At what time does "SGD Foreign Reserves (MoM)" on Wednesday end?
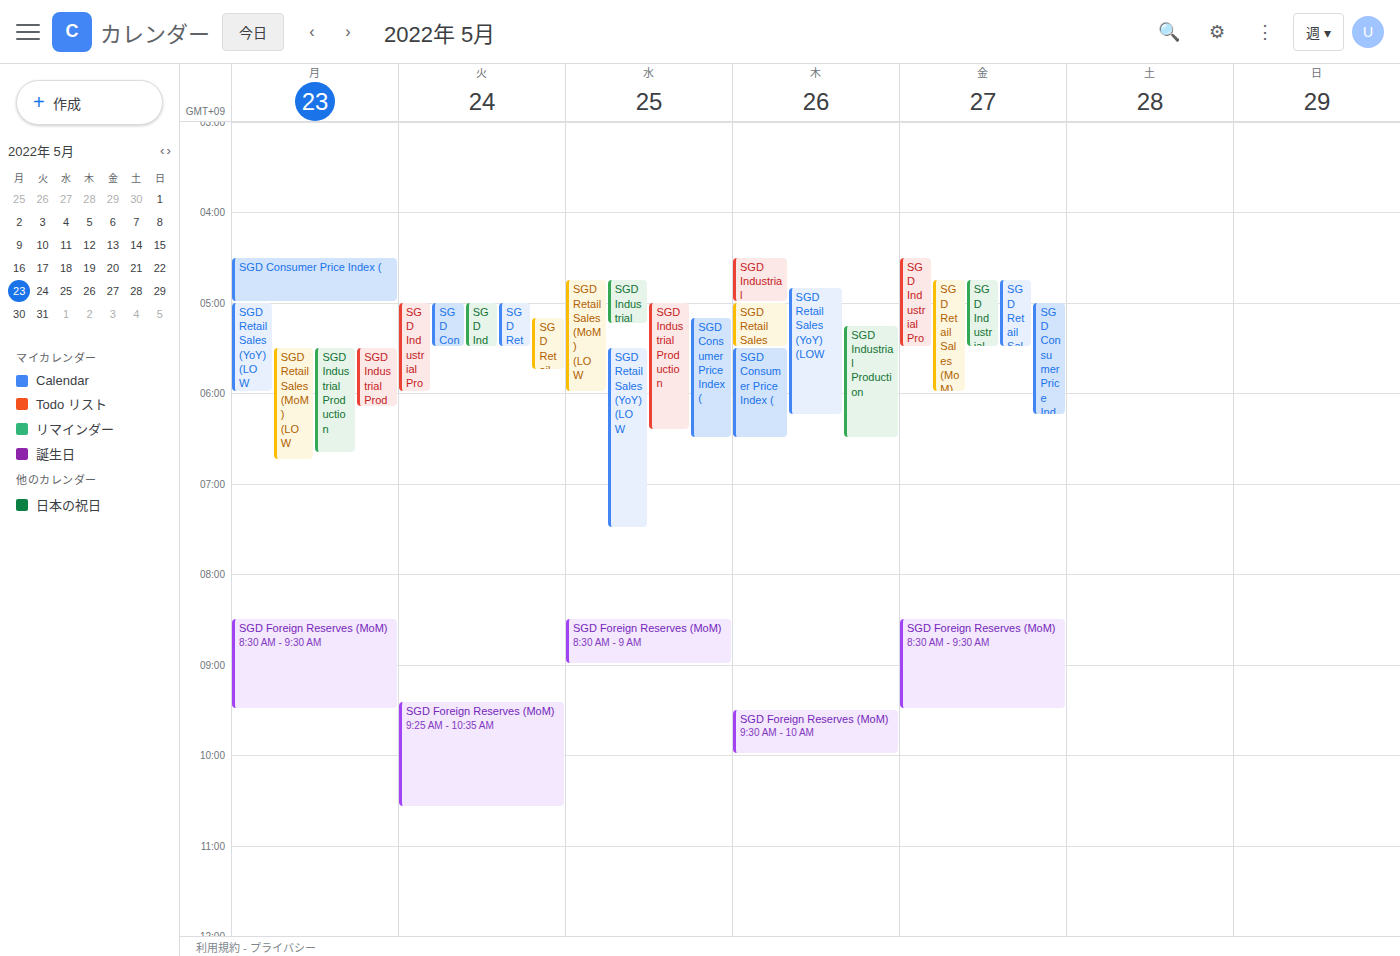
9:00 AM